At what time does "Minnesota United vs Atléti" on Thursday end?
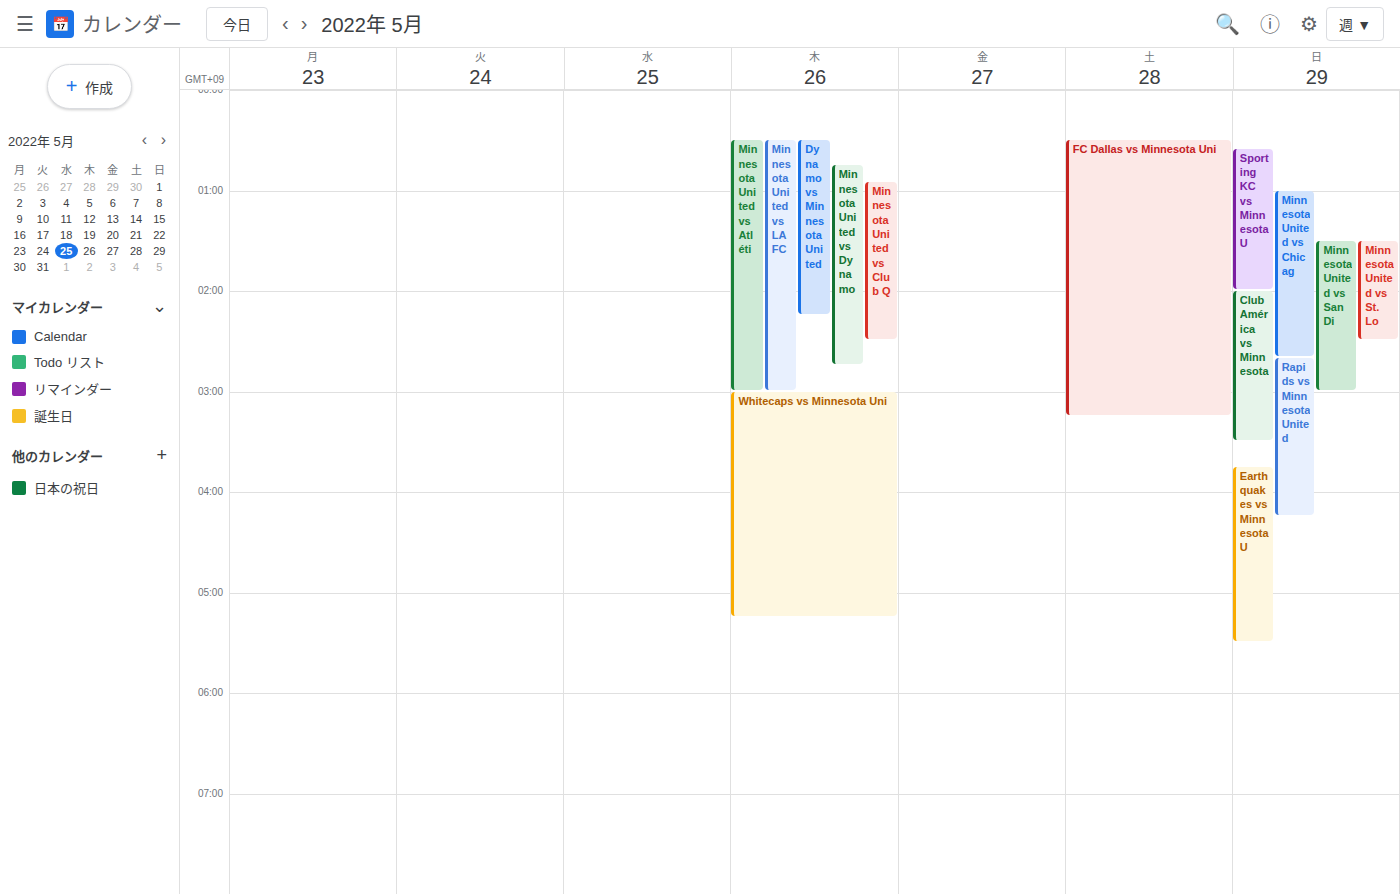
3:00 AM